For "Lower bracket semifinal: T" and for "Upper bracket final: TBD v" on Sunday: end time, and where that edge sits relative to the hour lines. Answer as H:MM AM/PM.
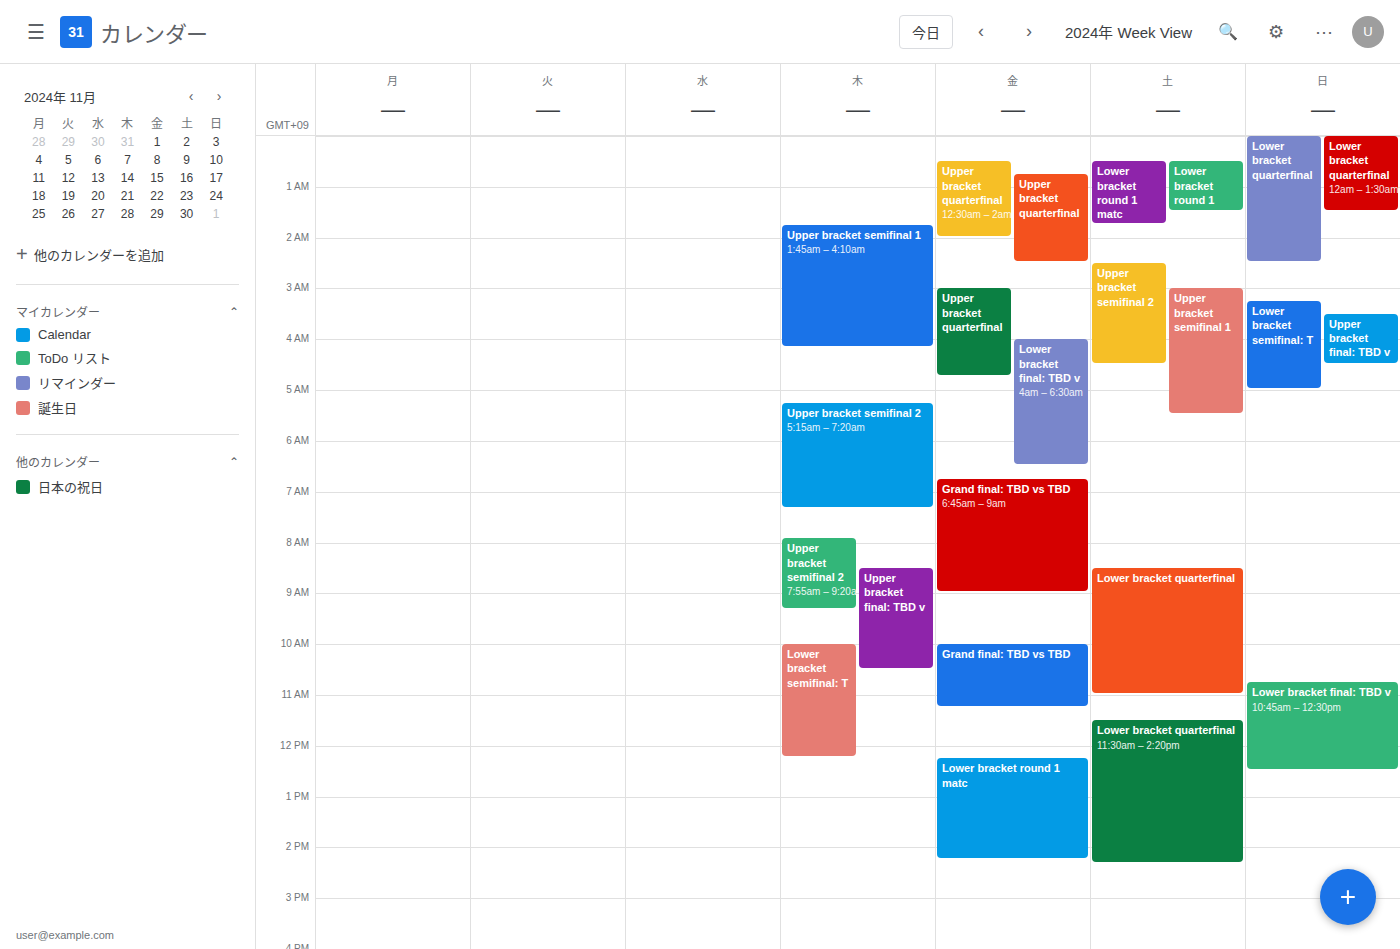
"Lower bracket semifinal: T": 5:00 AM, exactly on the 5 AM line. "Upper bracket final: TBD v": 4:30 AM, halfway between the 4 AM and 5 AM lines.